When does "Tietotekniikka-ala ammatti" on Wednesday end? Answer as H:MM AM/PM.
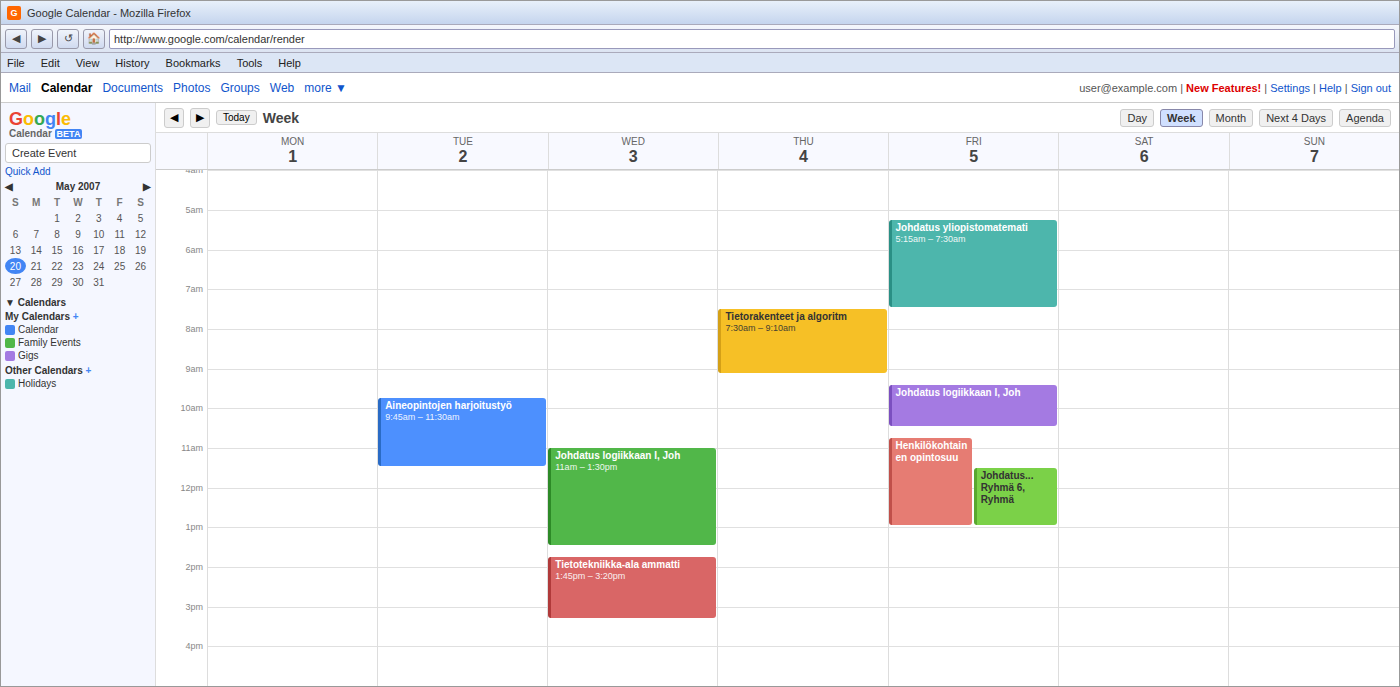
3:20 PM